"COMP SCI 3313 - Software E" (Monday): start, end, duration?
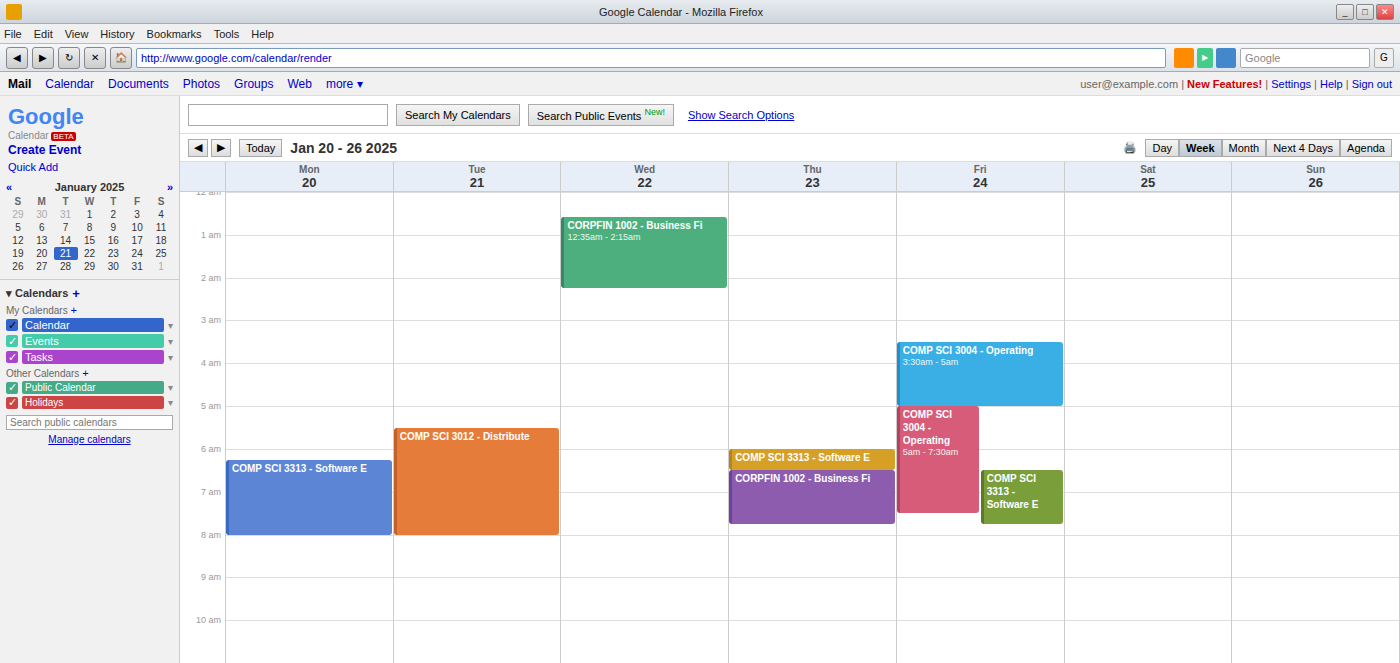
6:15 AM to 8:00 AM, 1 hour 45 minutes